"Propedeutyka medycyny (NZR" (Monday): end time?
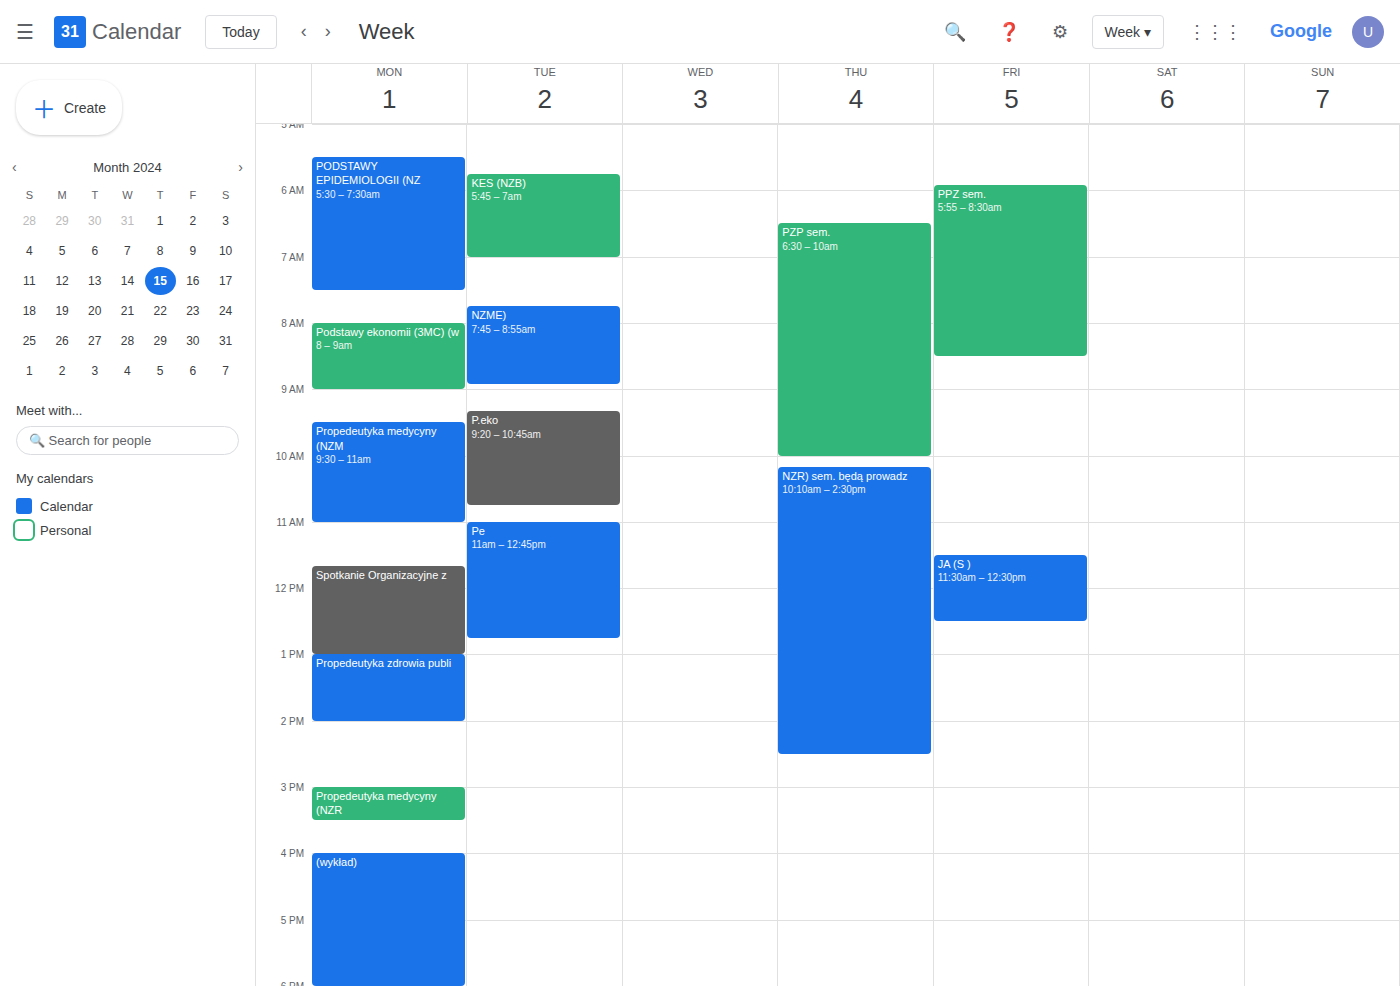
3:30 PM